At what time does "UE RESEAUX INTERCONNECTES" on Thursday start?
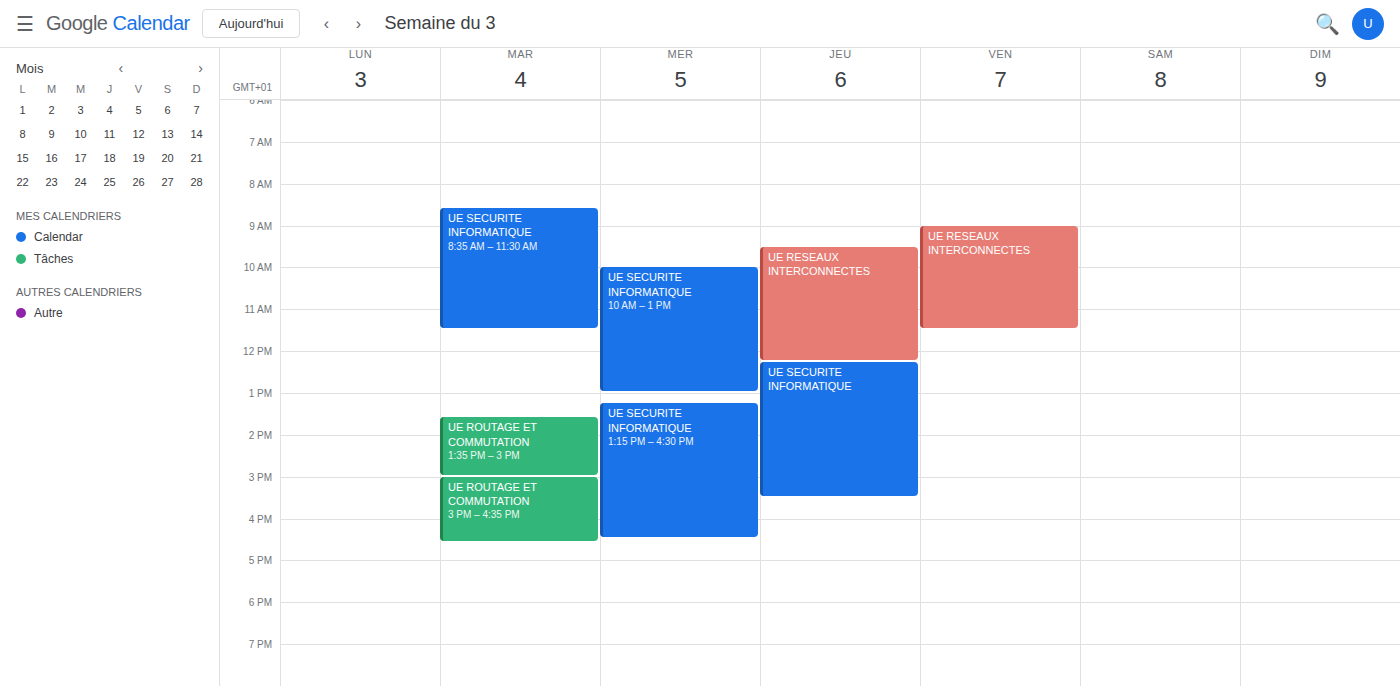
9:30 AM